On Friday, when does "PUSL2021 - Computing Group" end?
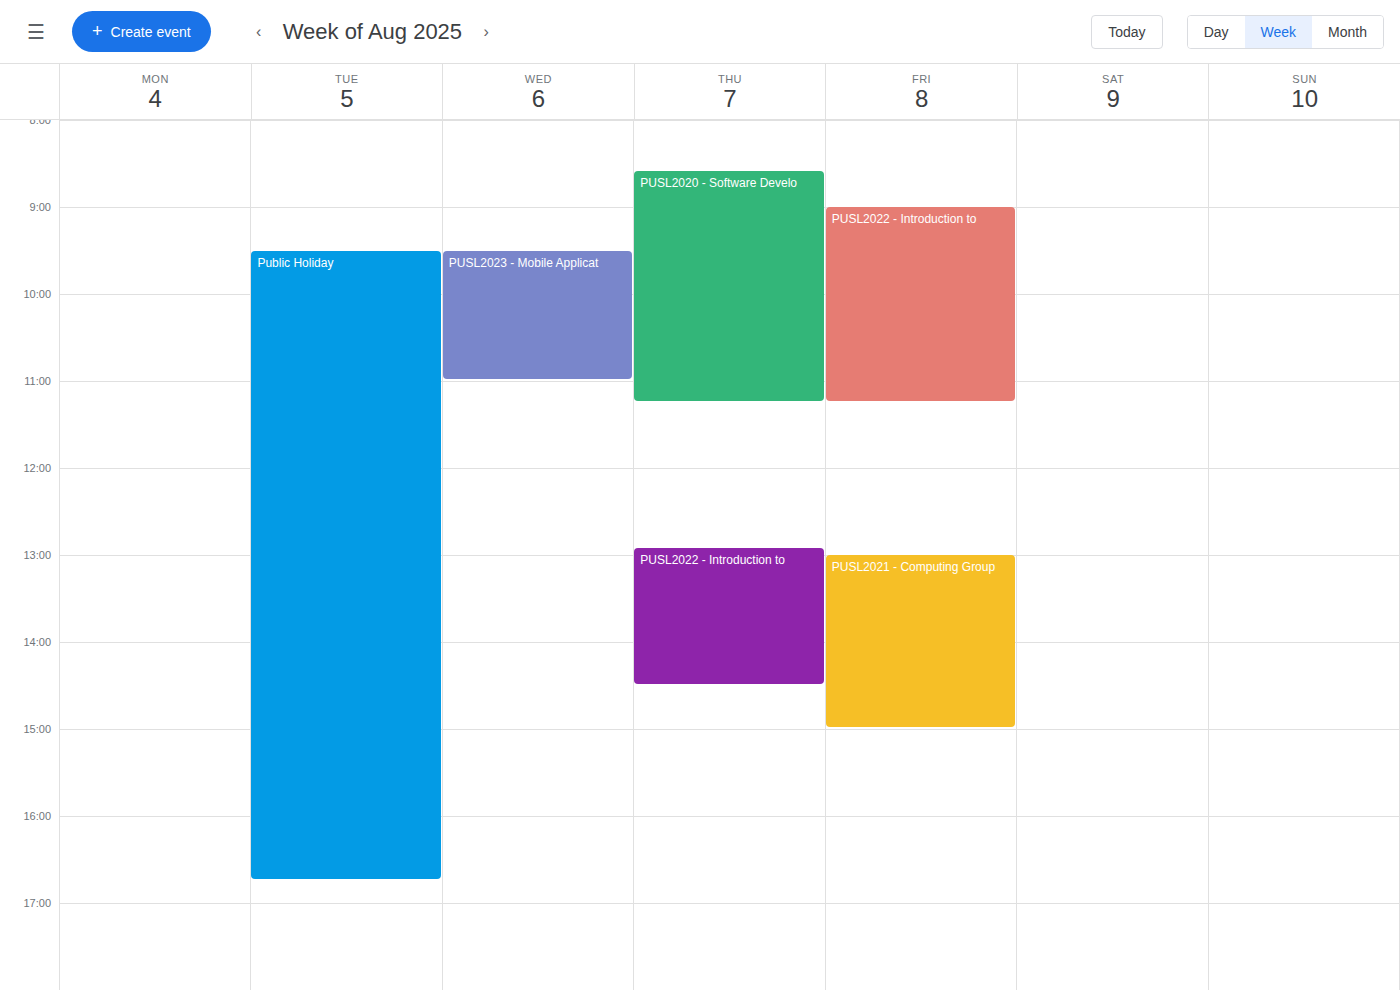
3:00 PM